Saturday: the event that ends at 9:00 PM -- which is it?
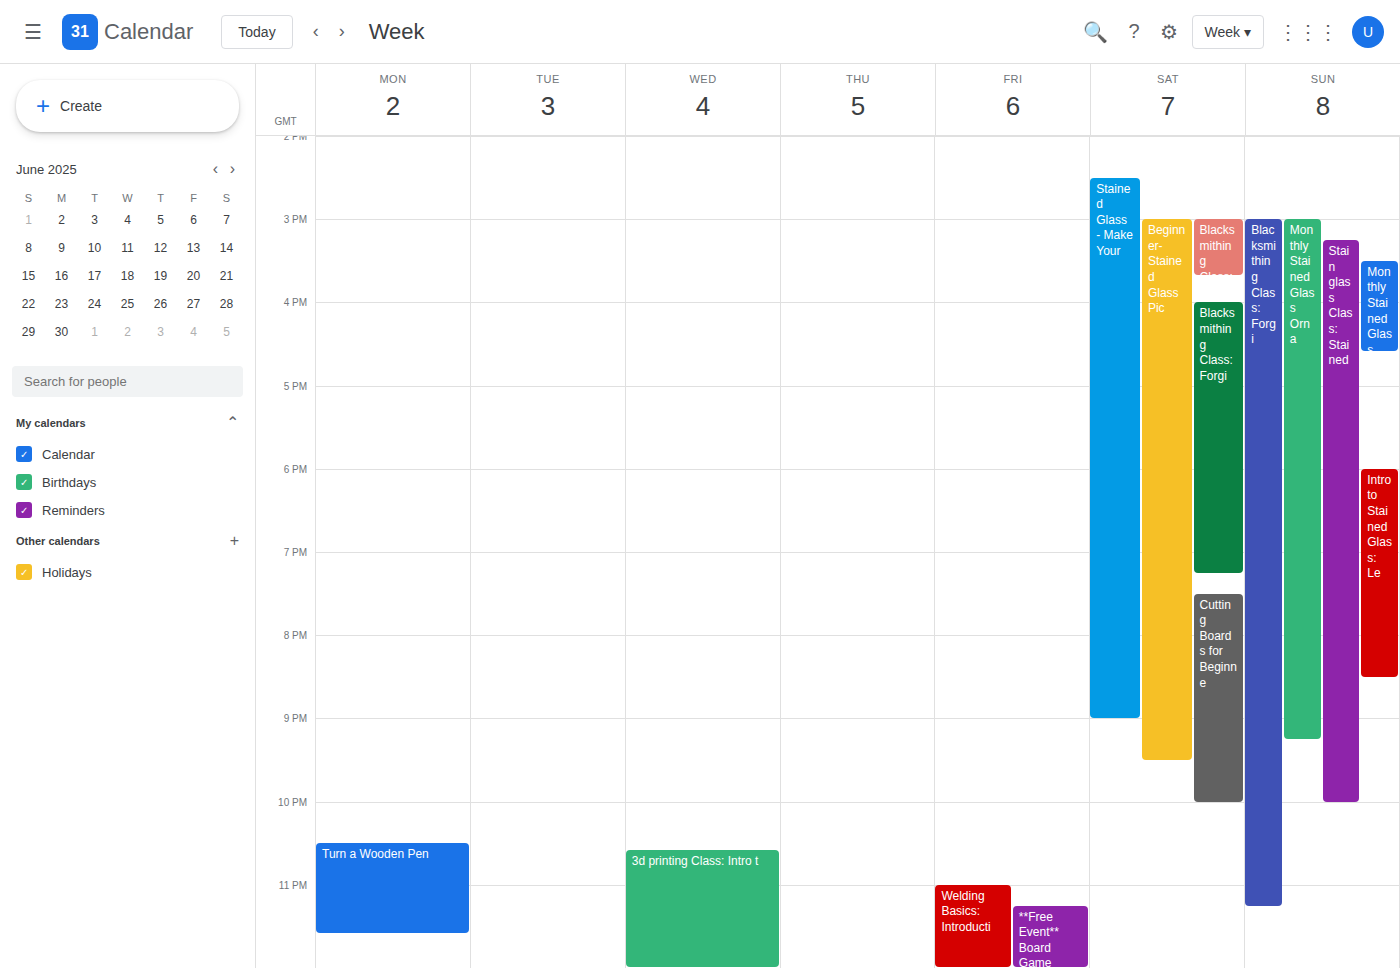
"Stained Glass - Make Your"